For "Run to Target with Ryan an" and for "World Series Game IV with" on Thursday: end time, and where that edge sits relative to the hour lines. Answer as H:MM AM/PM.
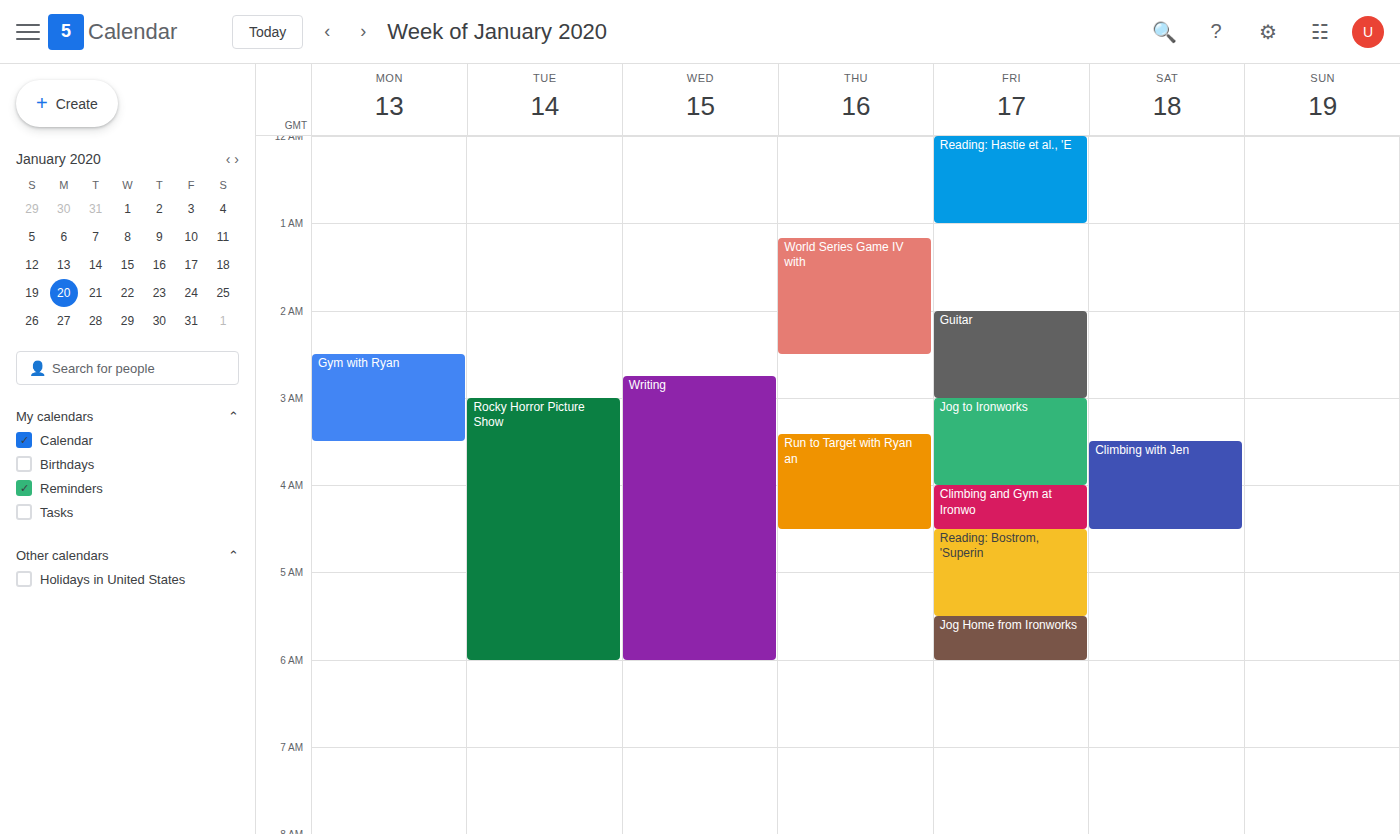
"Run to Target with Ryan an": 4:30 AM, halfway between the 4 AM and 5 AM lines. "World Series Game IV with": 2:30 AM, halfway between the 2 AM and 3 AM lines.